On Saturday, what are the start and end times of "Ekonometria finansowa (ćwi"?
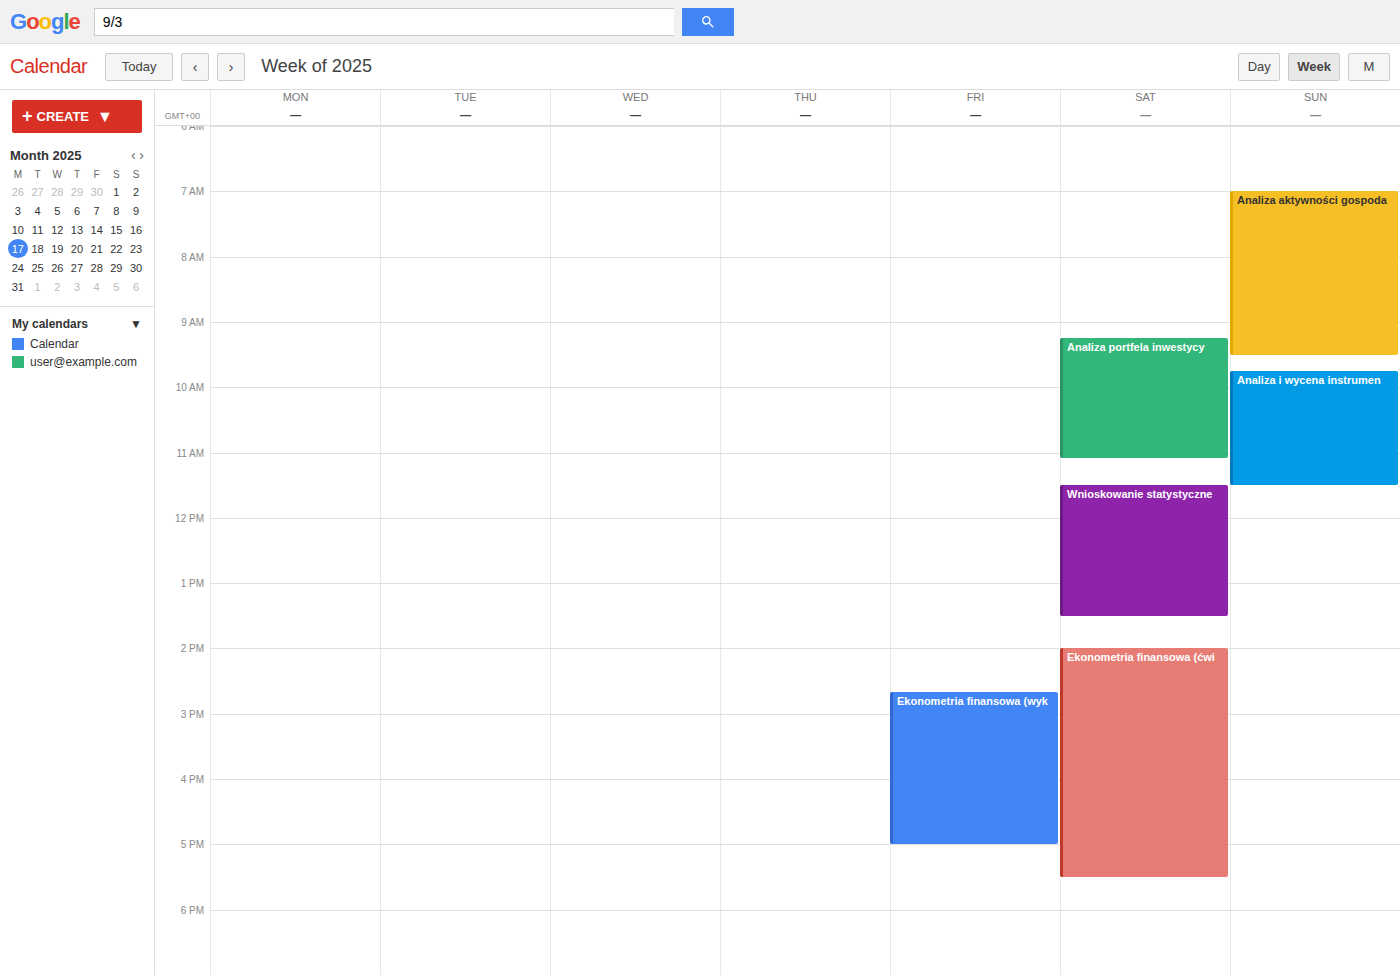
2:00 PM to 5:30 PM